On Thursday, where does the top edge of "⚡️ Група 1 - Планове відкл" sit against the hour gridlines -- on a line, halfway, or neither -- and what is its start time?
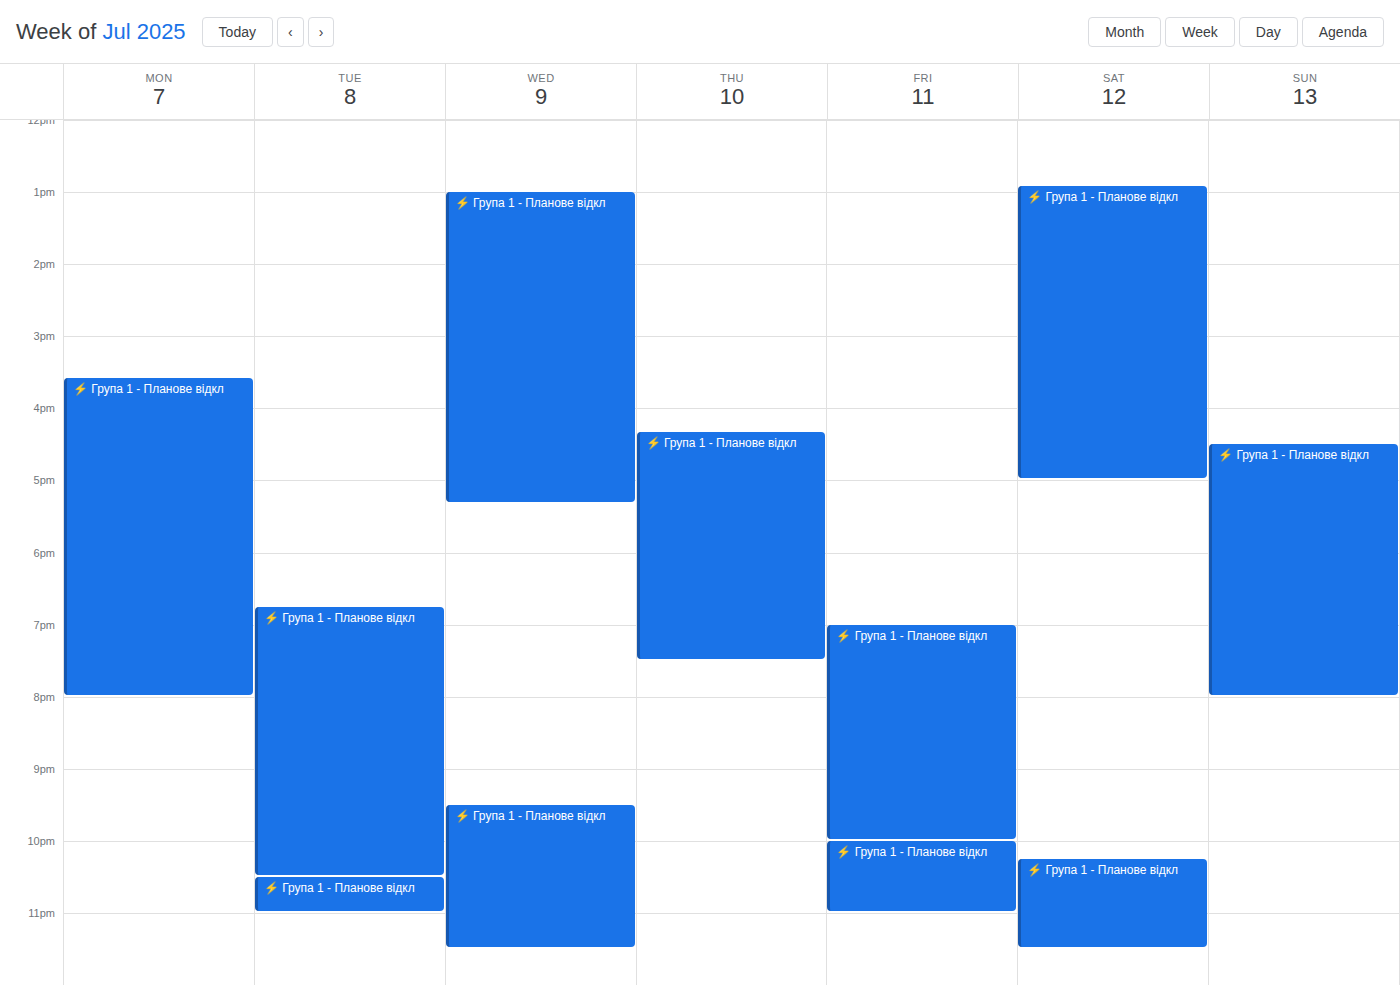
4:20 PM -- neither: 20 minutes below the 4 PM line and 40 minutes above the 5 PM line.